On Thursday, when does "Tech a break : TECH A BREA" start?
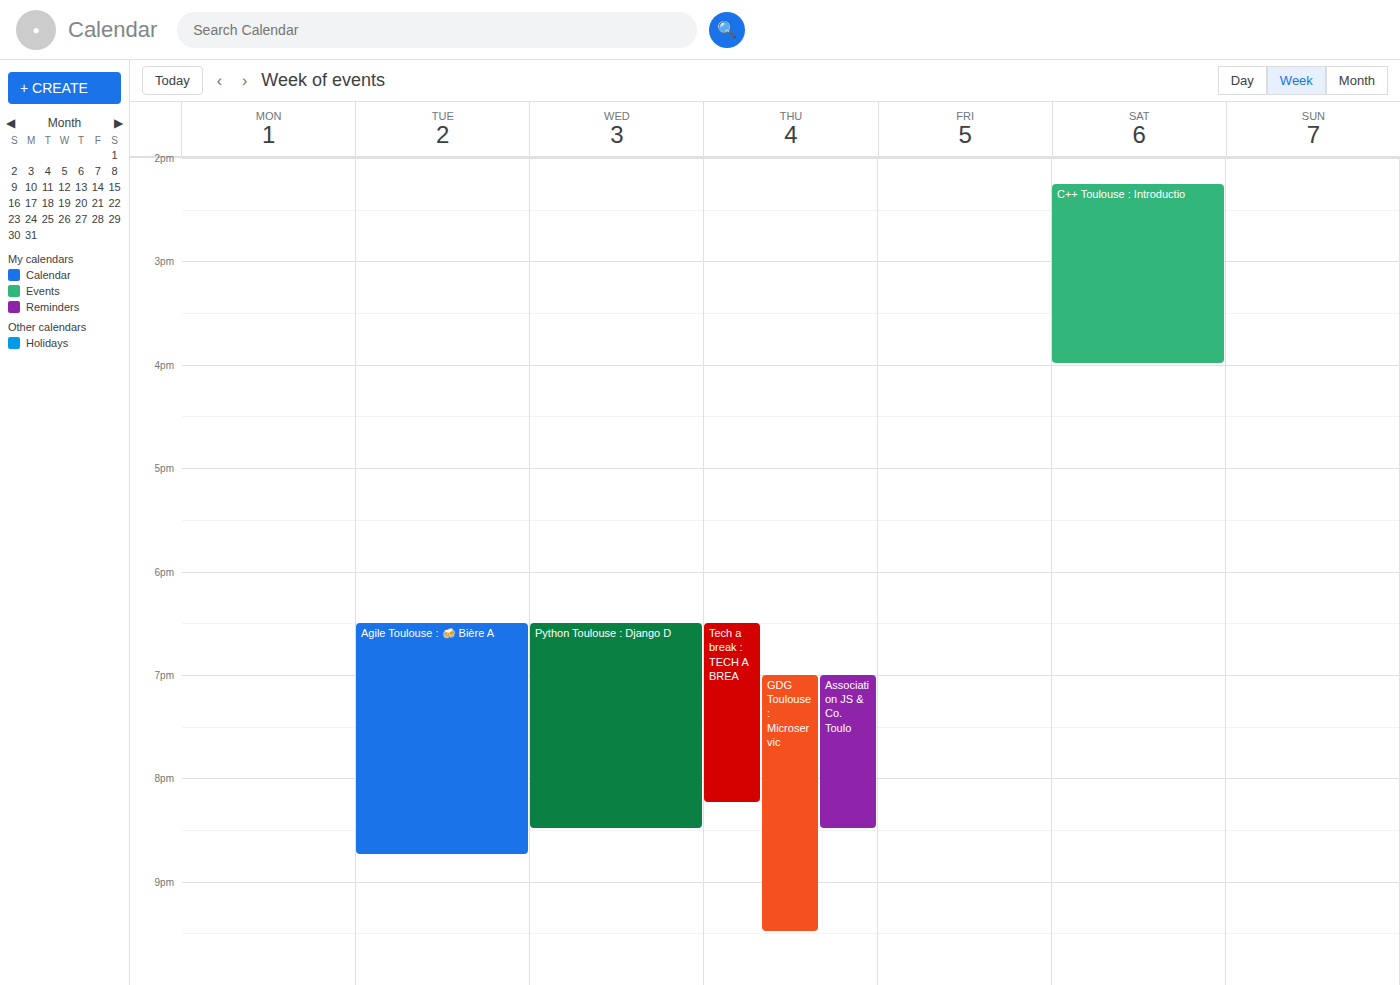
6:30 PM